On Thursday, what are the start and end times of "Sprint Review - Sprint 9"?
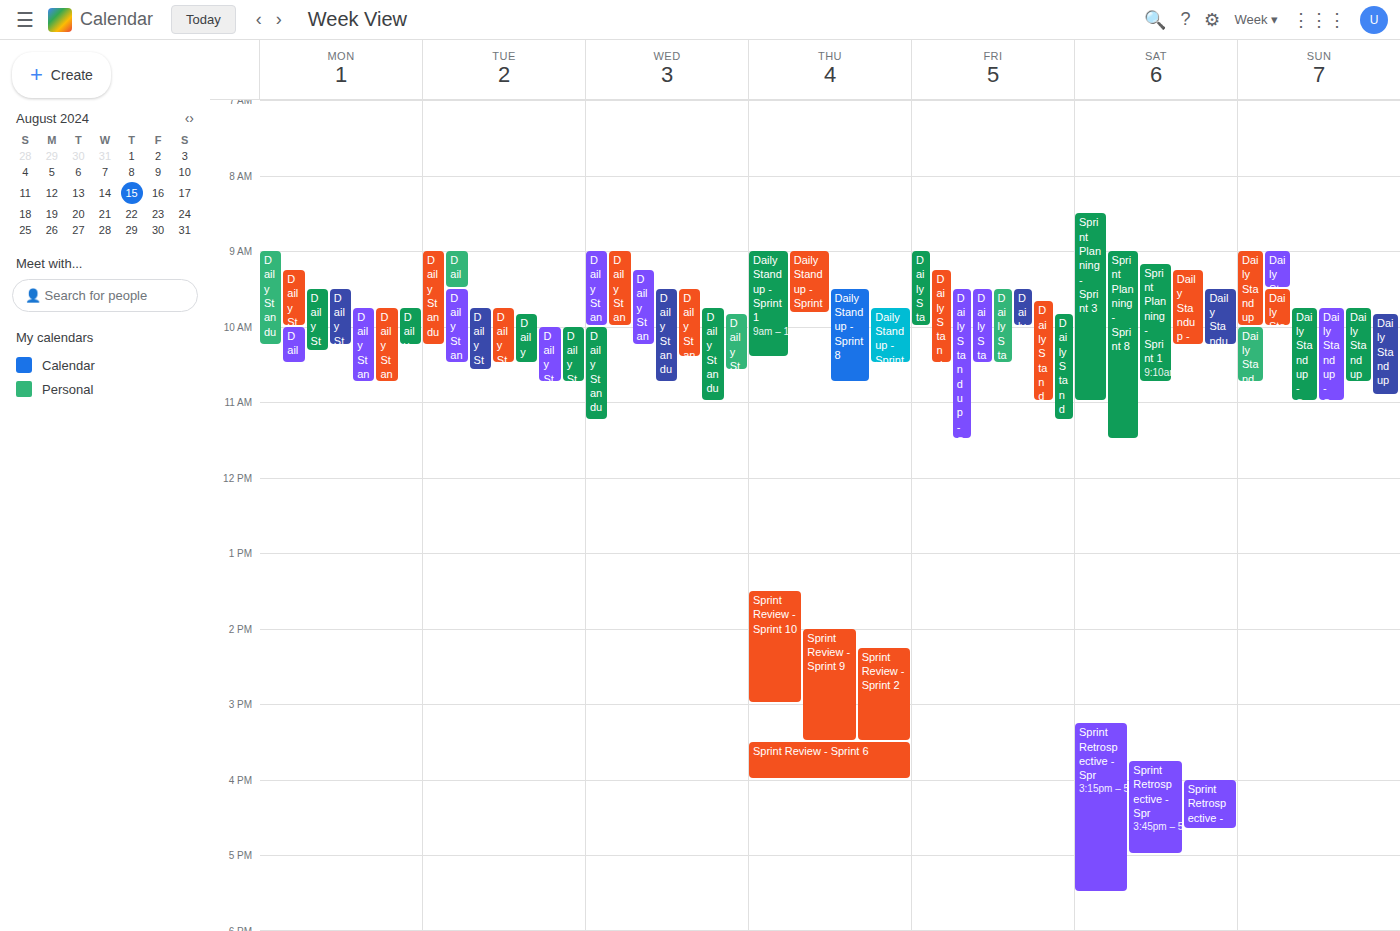
14:00 to 15:30